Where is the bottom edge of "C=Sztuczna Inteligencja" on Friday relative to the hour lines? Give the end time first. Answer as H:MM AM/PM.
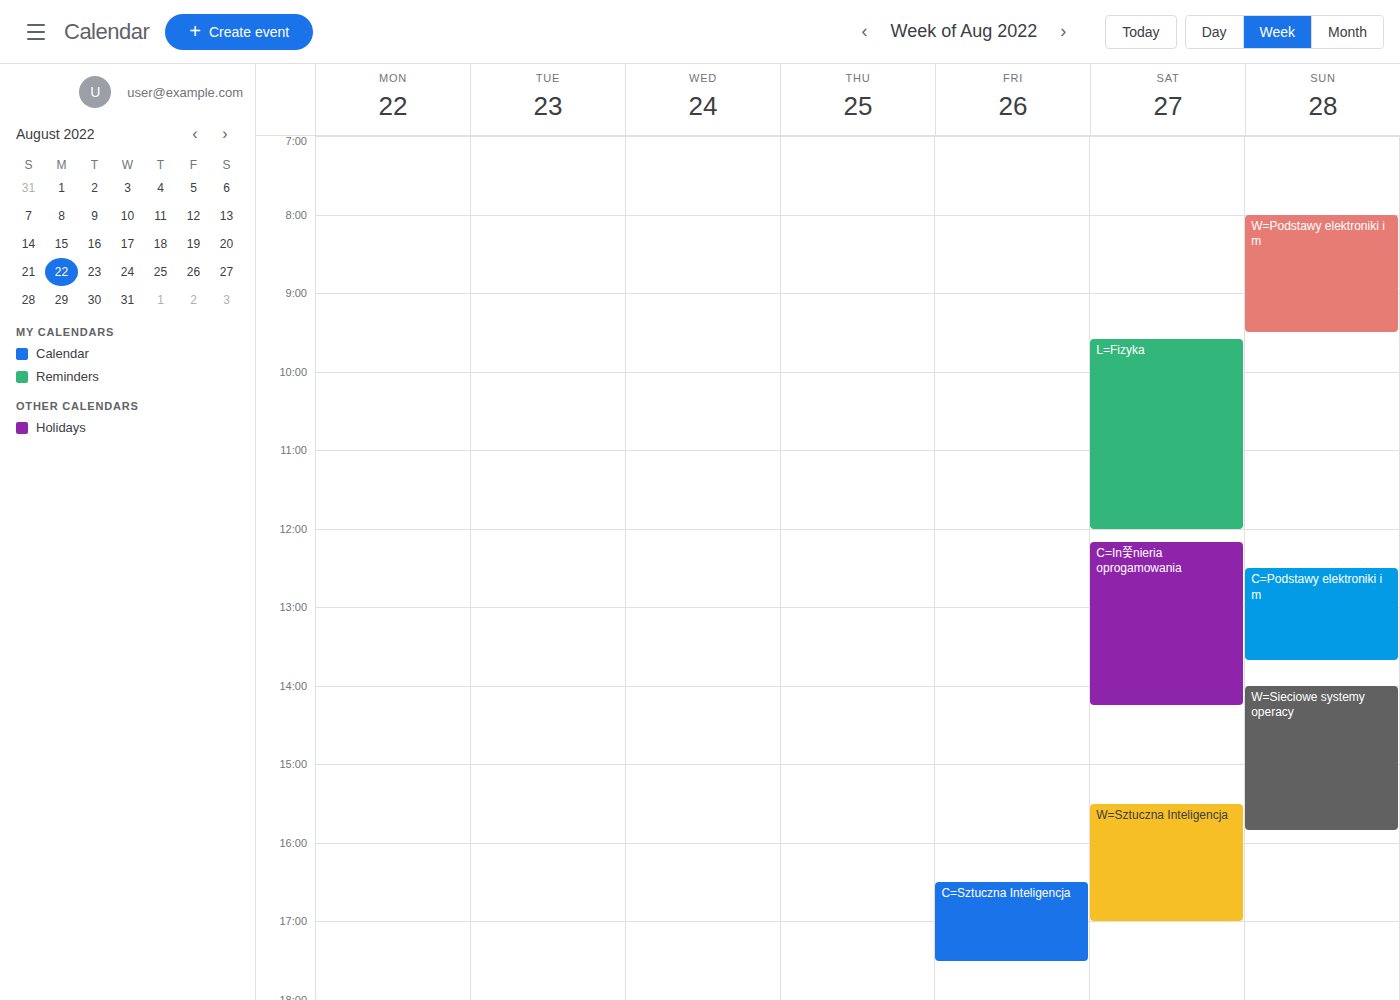
5:30 PM -- halfway between the 5 PM and 6 PM lines.